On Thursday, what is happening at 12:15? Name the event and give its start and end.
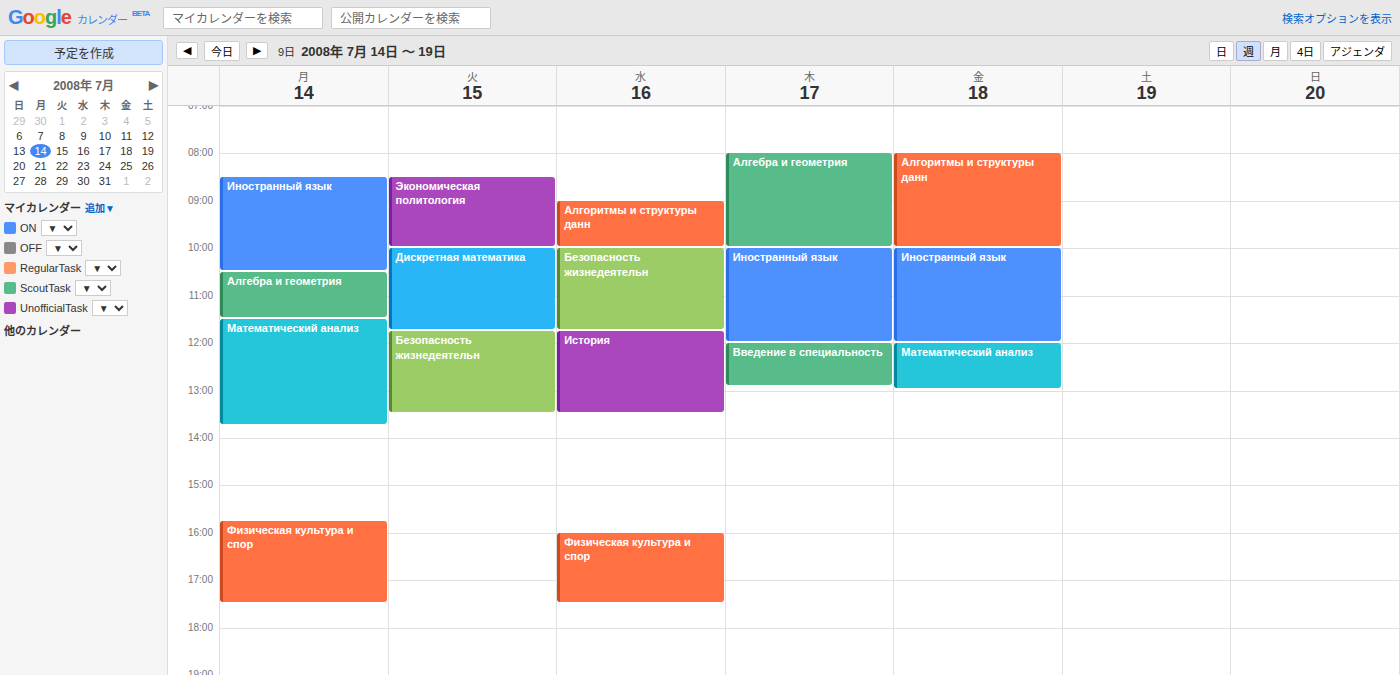
"Введение в специальность", 12:00 to 12:55